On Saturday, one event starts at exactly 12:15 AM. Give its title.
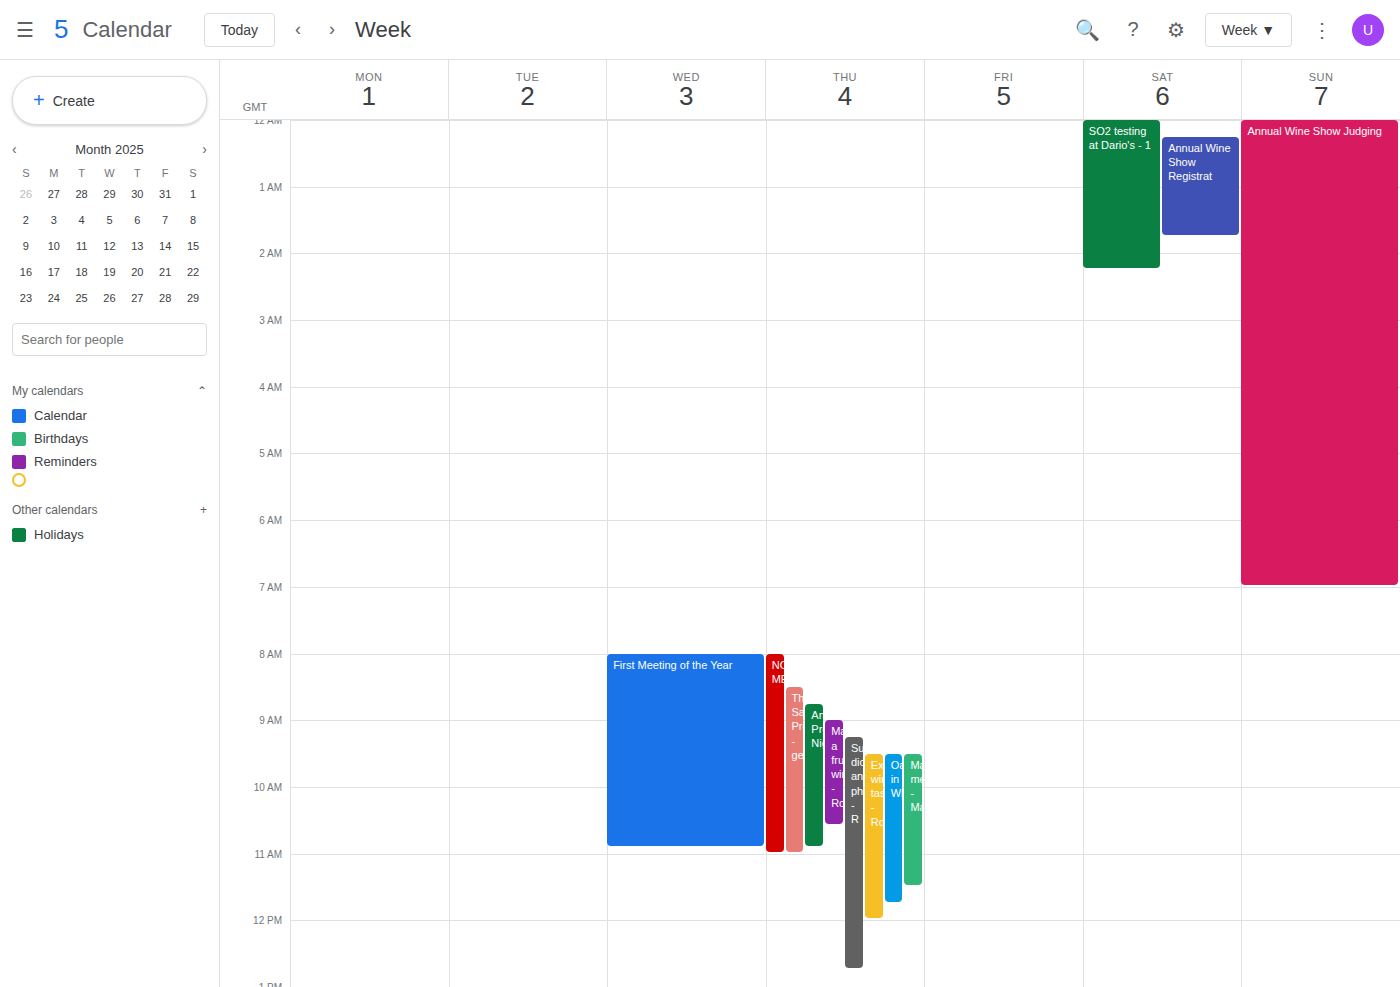
"Annual Wine Show Registrat"